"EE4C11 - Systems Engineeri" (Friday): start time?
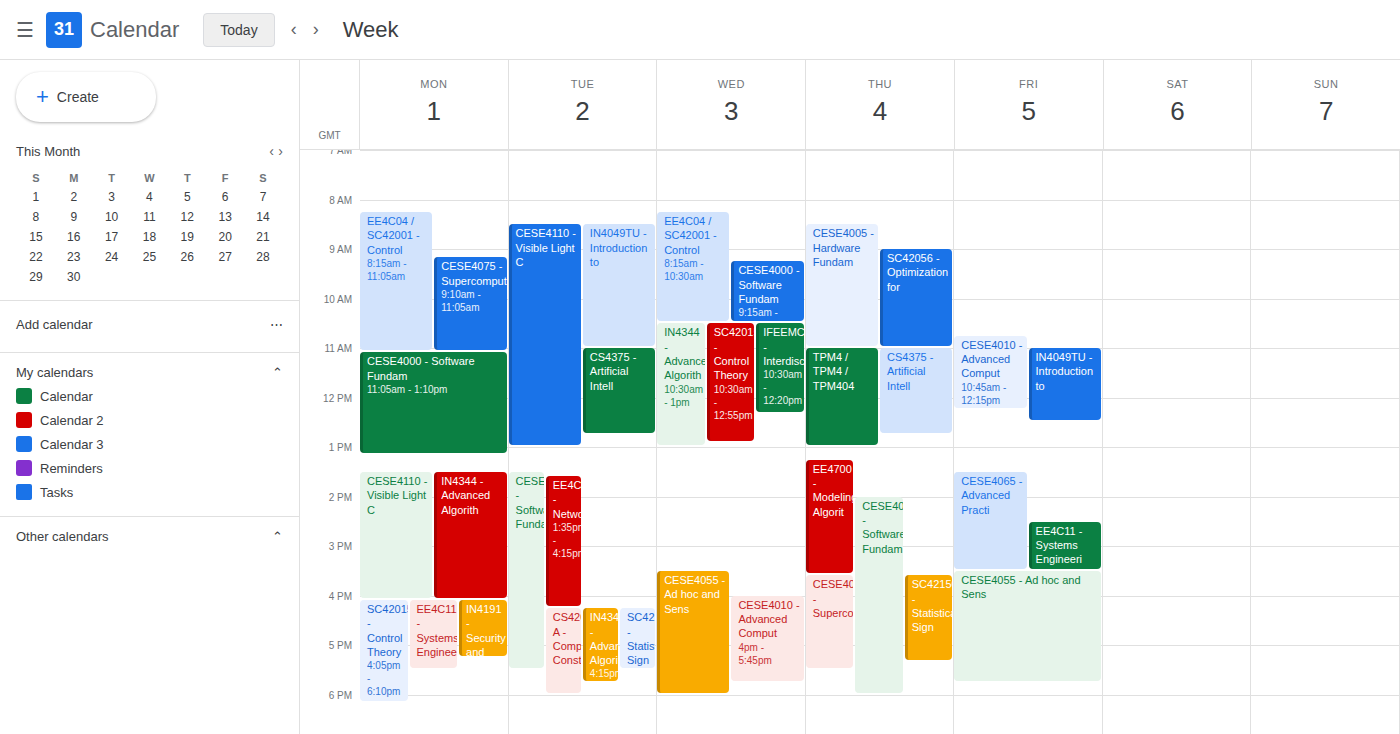
2:30 PM